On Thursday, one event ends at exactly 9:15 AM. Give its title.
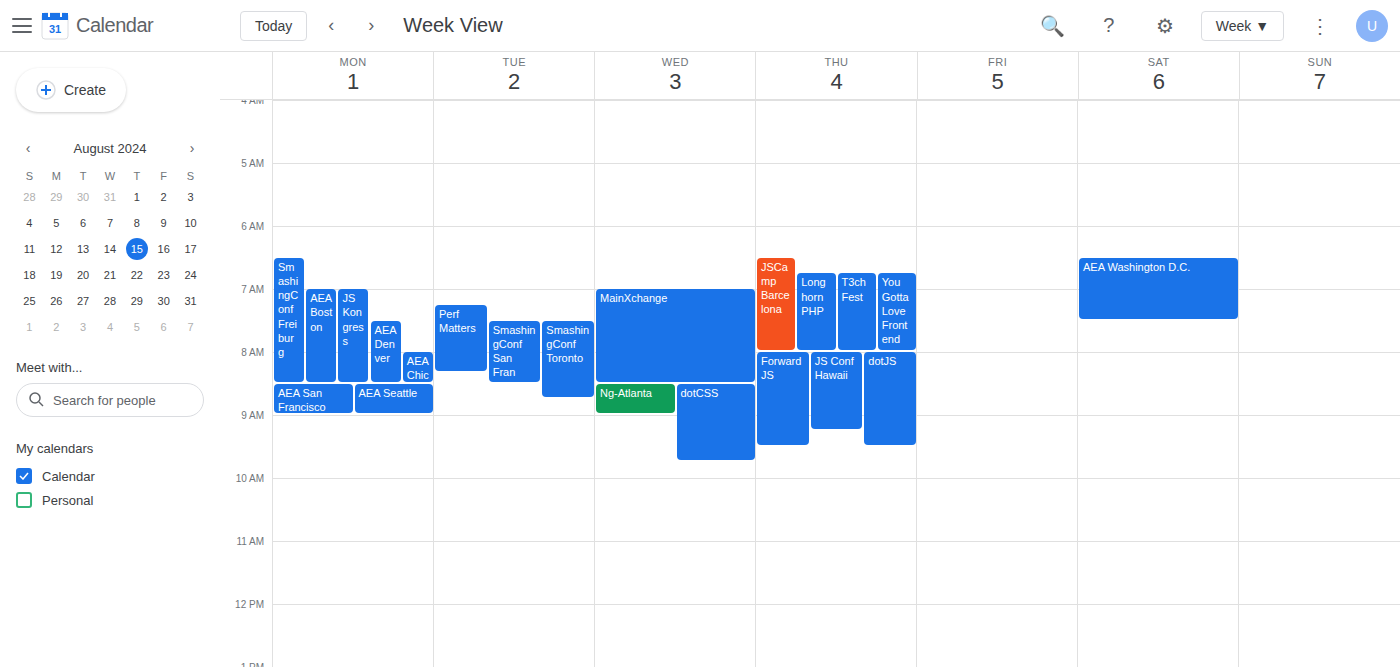
"JS Conf Hawaii"